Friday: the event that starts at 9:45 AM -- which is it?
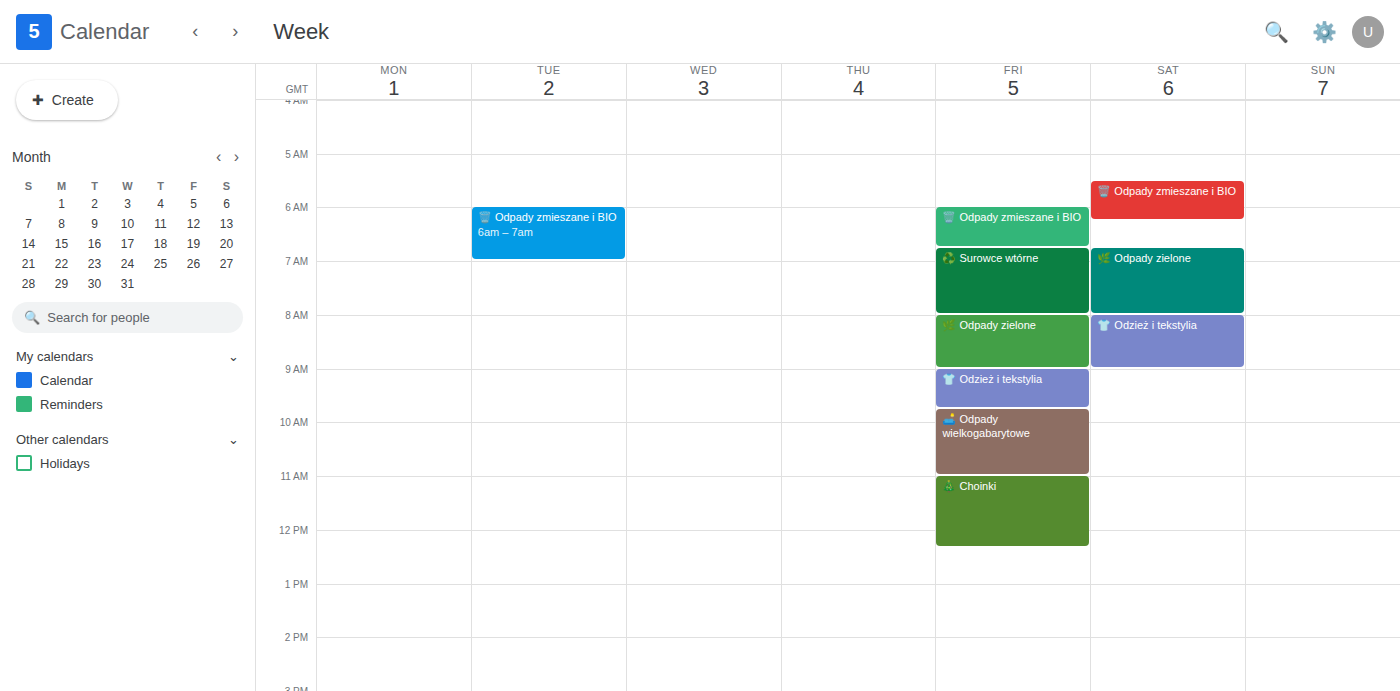
"🛋️ Odpady wielkogabarytowe"